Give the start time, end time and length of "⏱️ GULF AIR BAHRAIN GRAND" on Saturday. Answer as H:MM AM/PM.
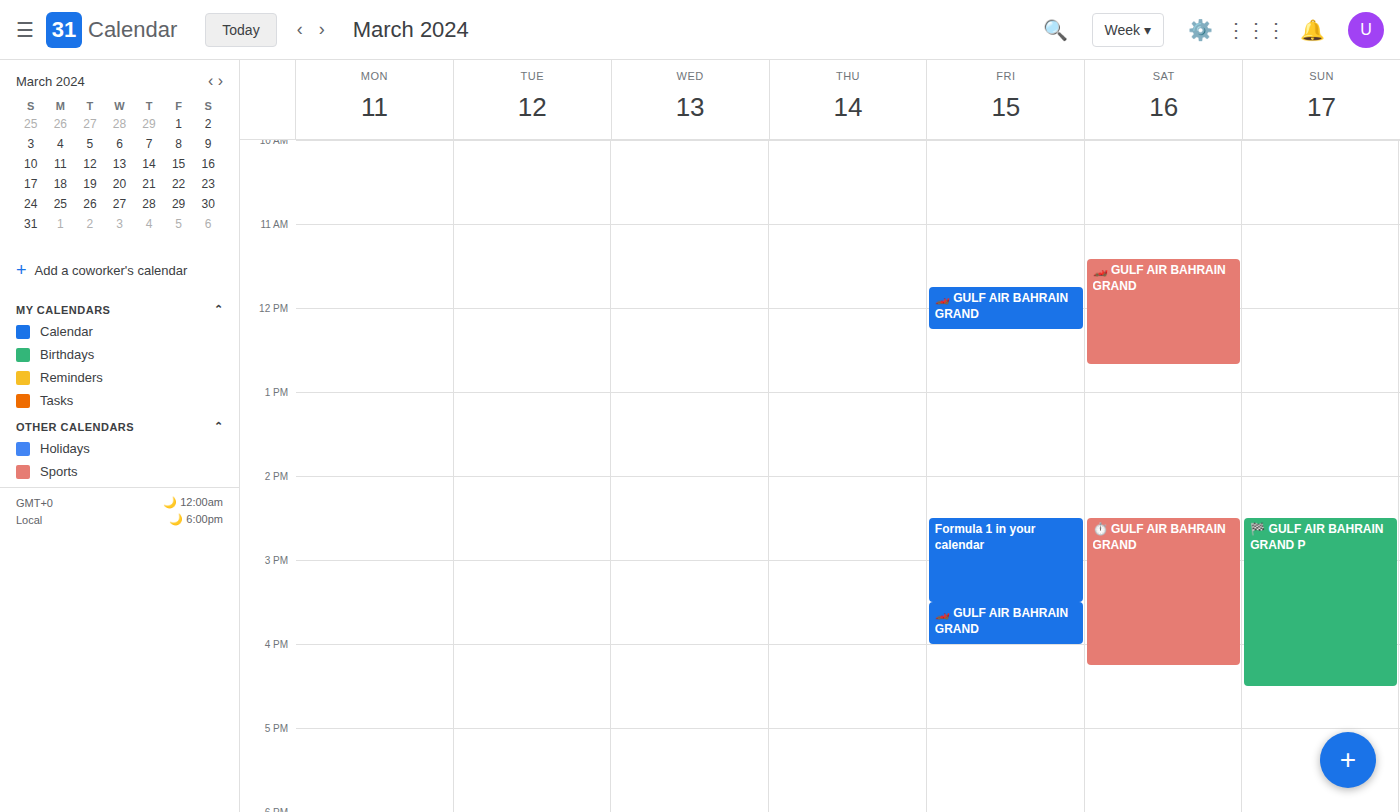
2:30 PM to 4:15 PM, 1 hour 45 minutes